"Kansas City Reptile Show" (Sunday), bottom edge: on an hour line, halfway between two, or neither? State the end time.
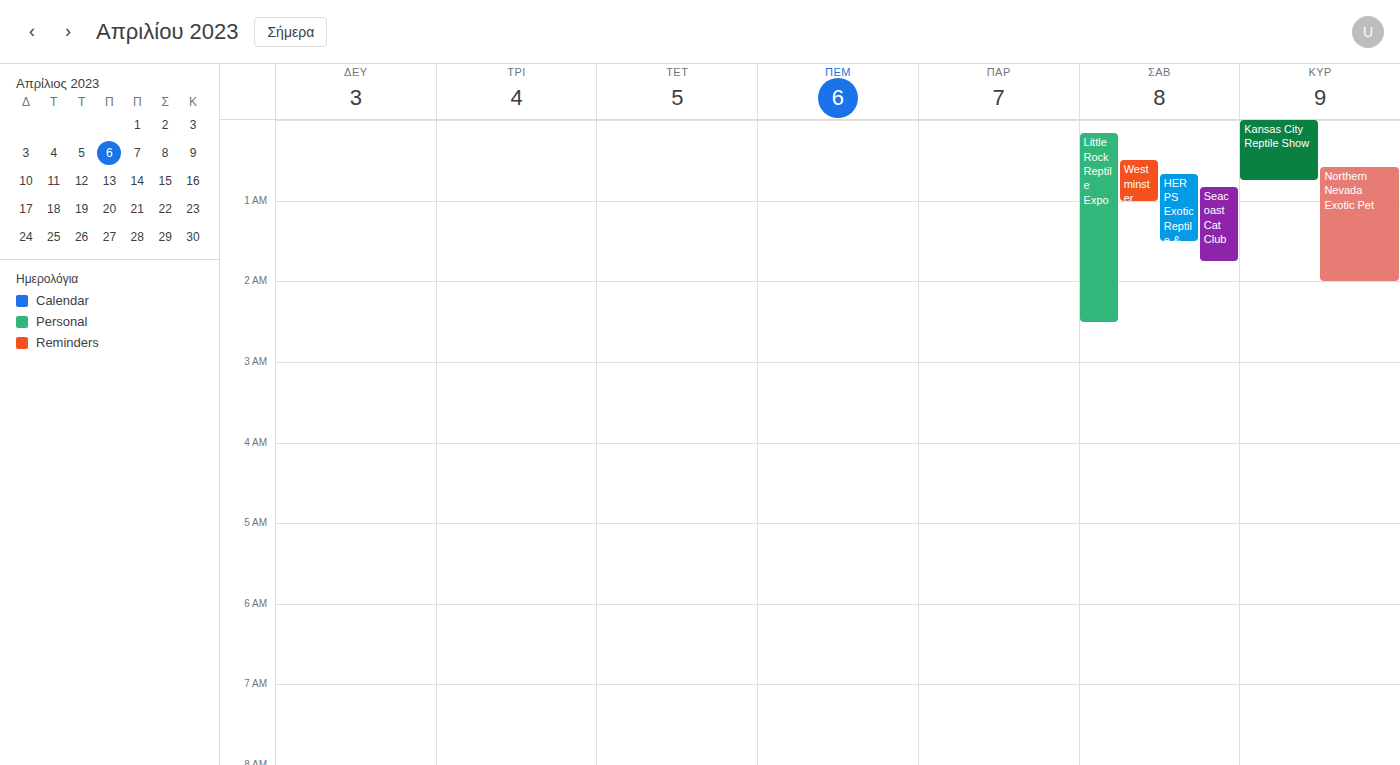
00:45 -- neither: three quarters of the way from the 00:00 line to the 01:00 line.